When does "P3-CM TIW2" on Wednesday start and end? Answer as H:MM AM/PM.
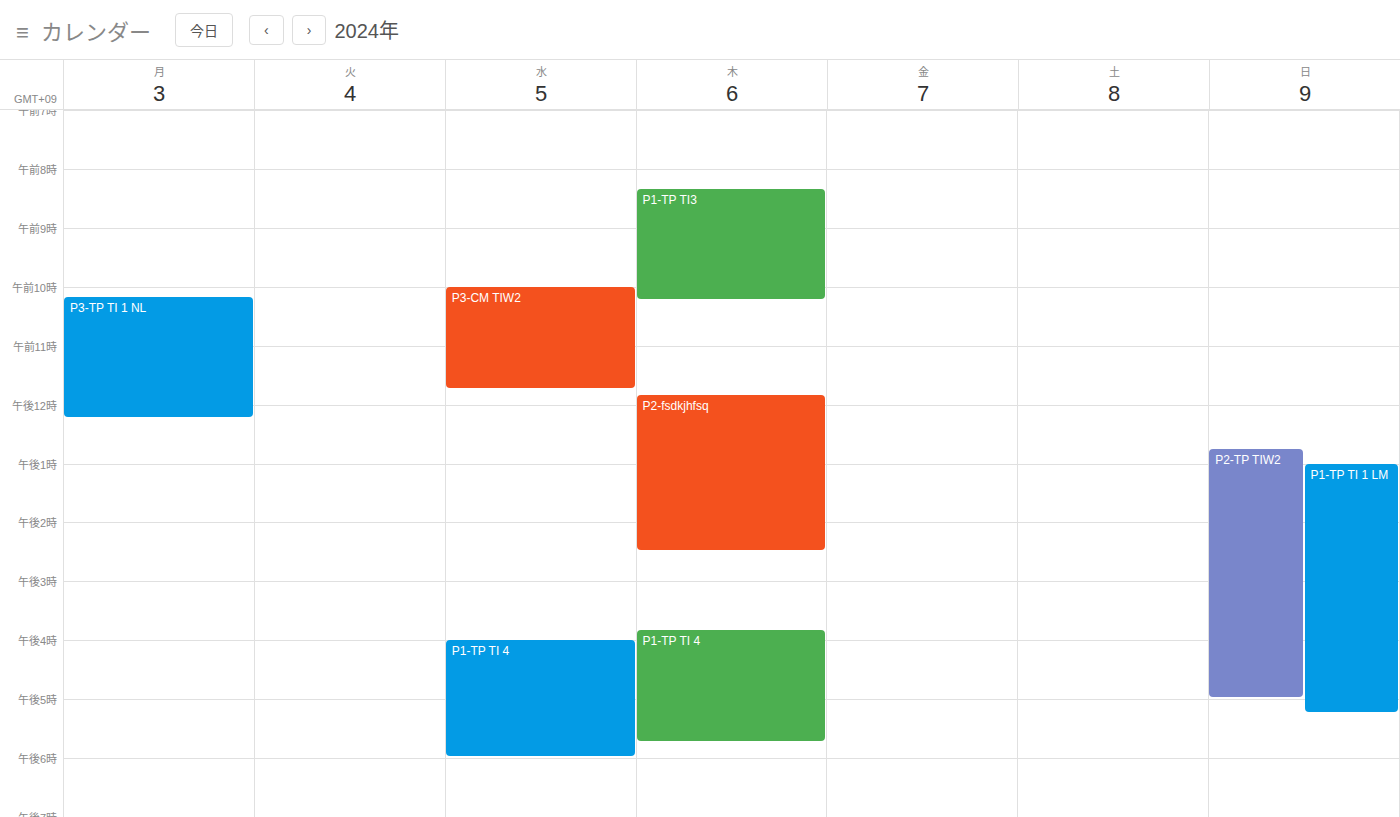
10:00 AM to 11:45 AM